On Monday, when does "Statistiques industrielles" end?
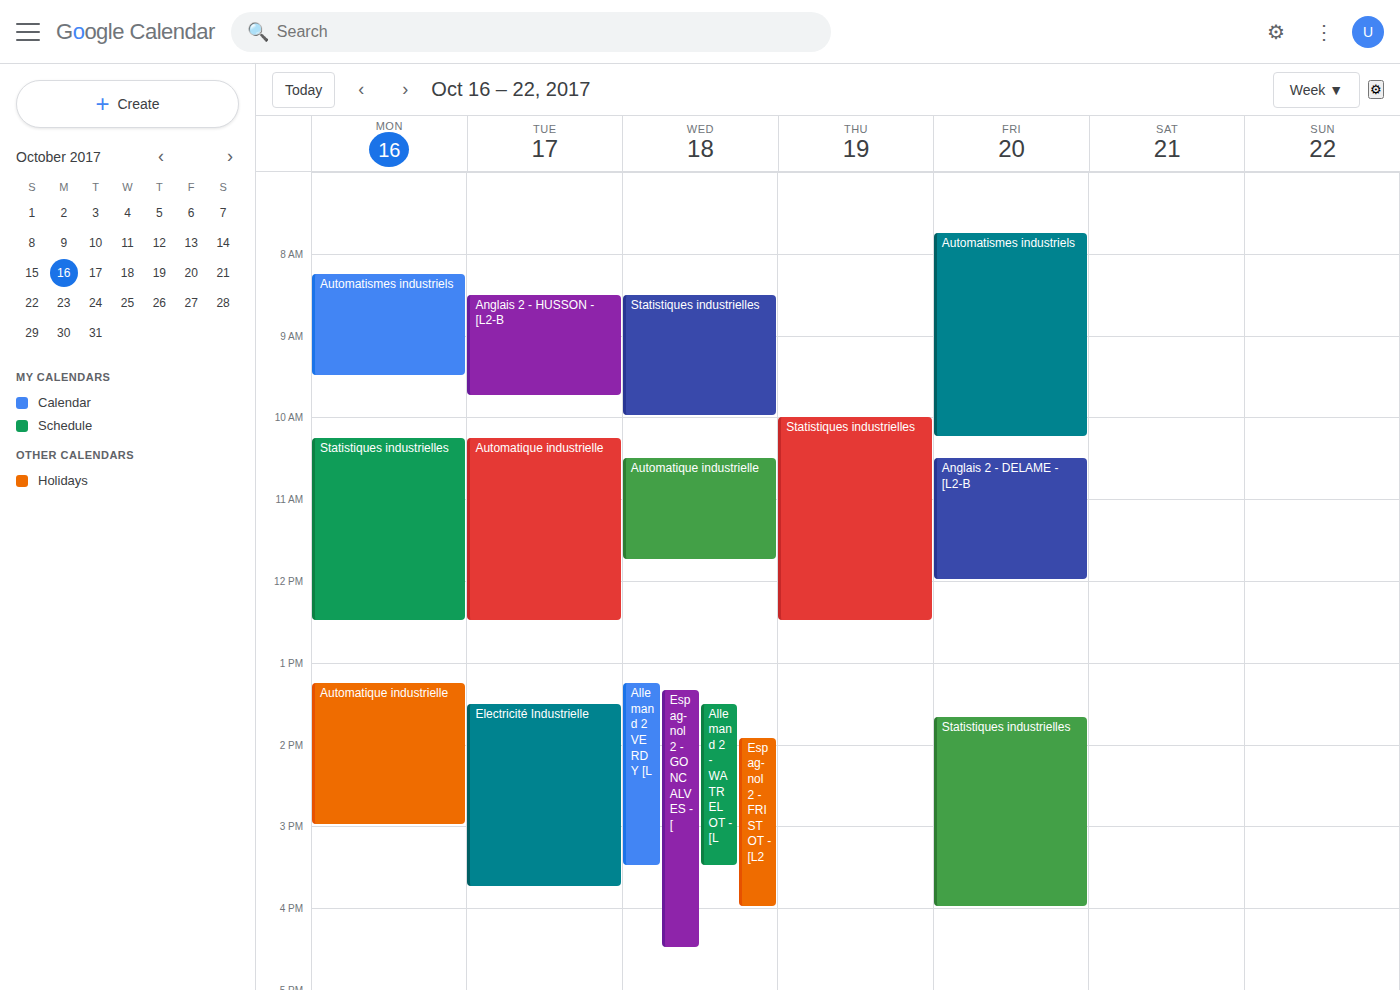
12:30 PM